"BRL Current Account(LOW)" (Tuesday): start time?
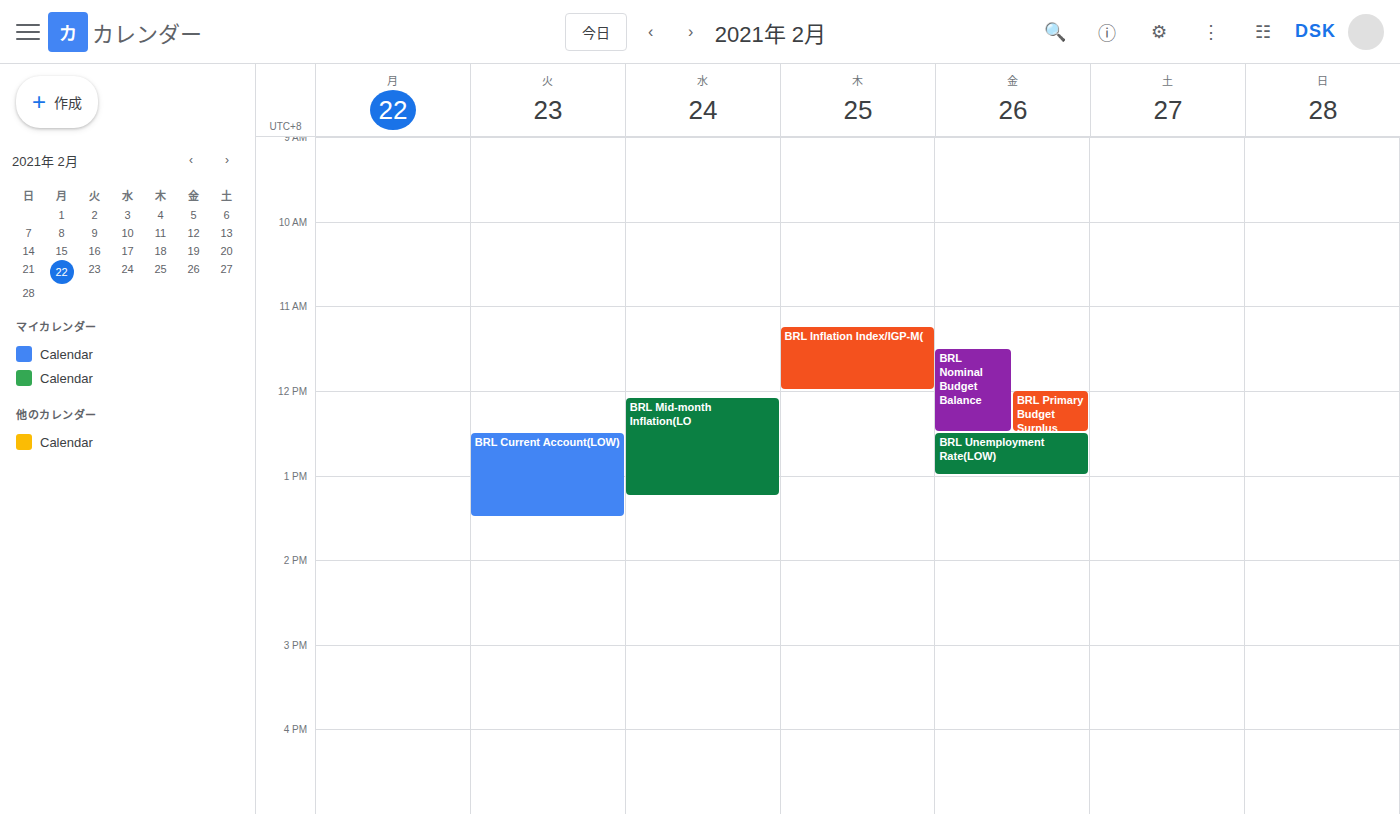
12:30 PM